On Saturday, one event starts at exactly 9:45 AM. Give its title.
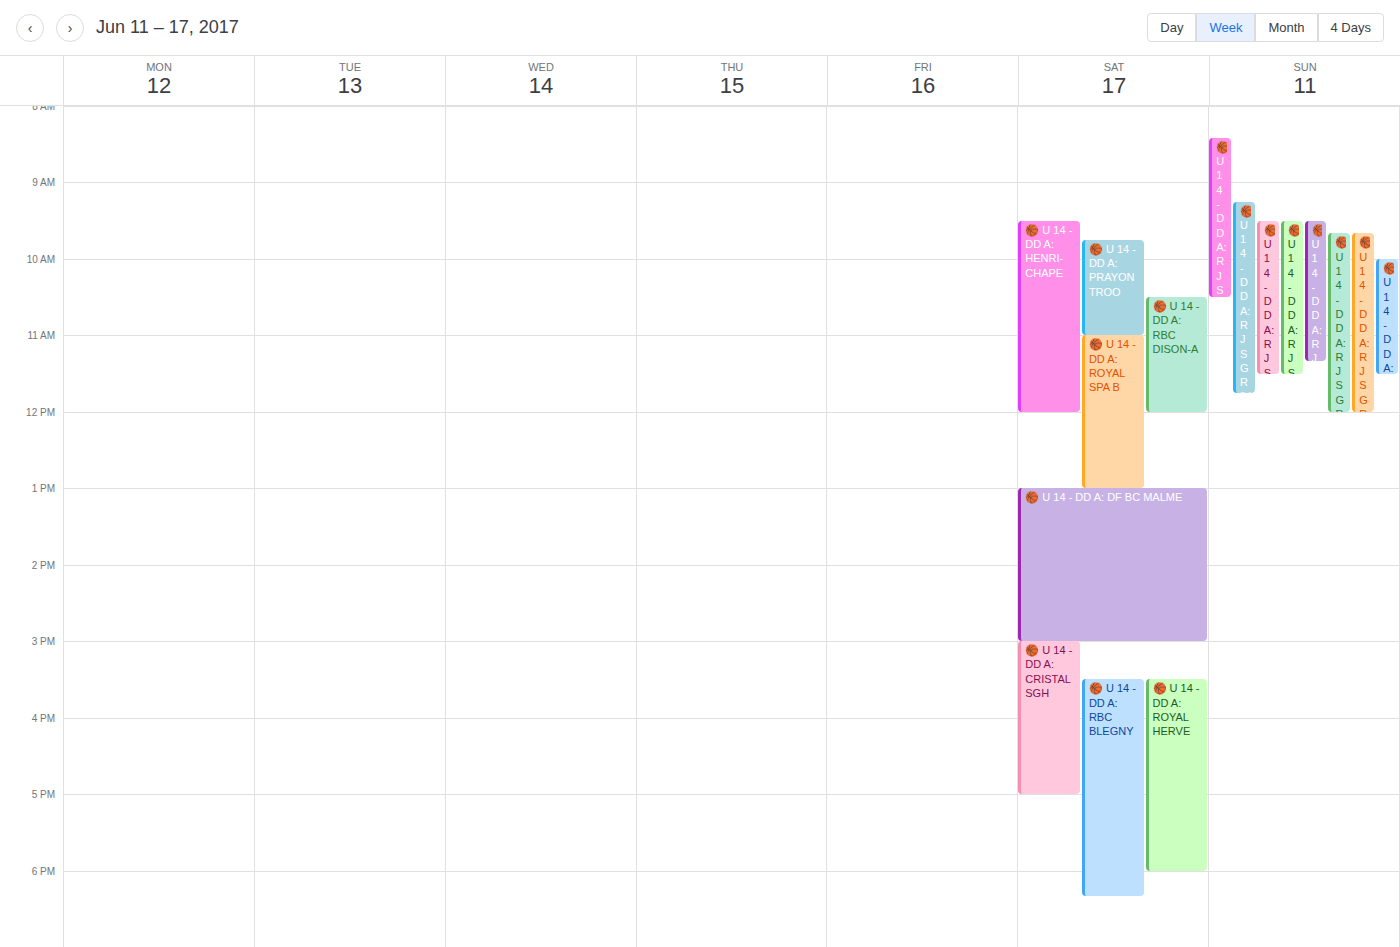
"🏀 U 14 - DD A: PRAYON TROO"